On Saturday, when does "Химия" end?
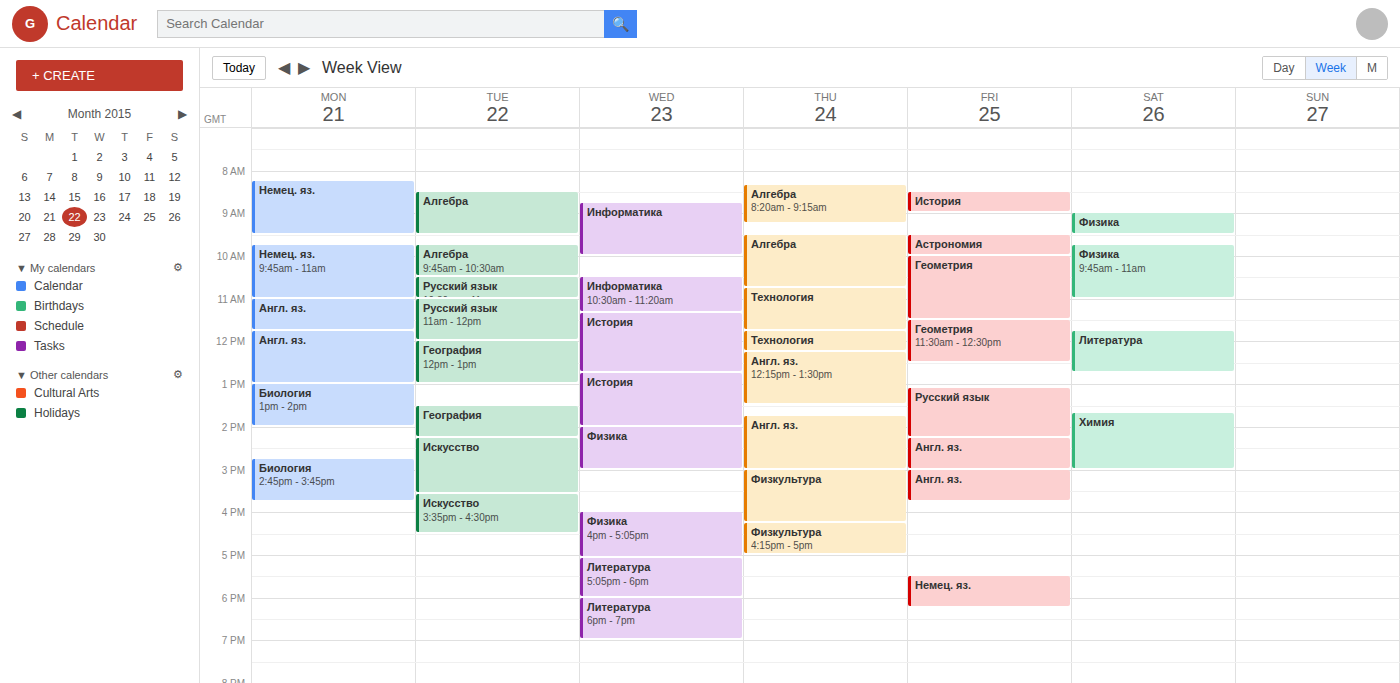
15:00